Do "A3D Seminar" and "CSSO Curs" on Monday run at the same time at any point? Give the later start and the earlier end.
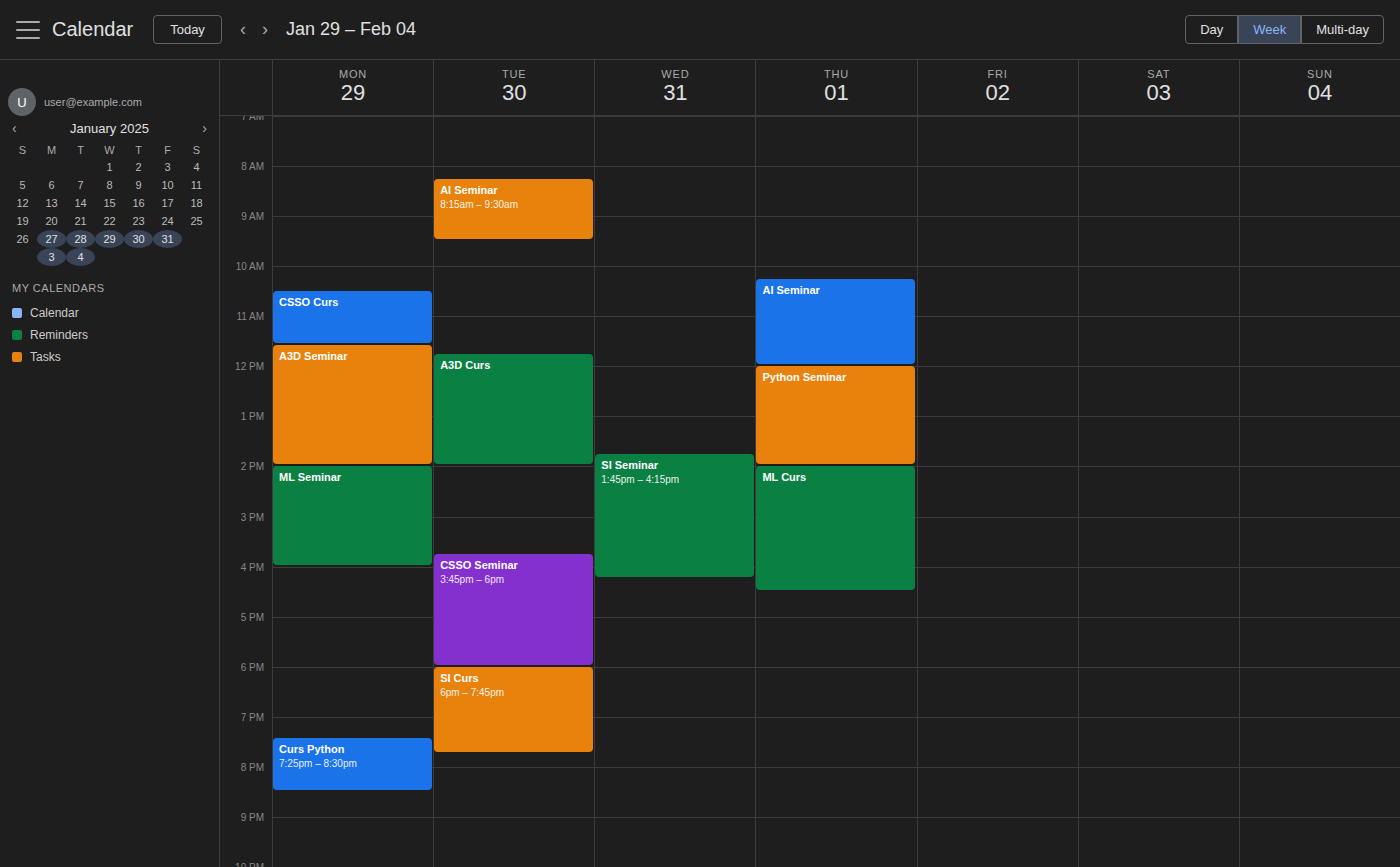
"CSSO Curs" ends at 11:35 AM, exactly when "A3D Seminar" starts -- they touch but do not overlap.